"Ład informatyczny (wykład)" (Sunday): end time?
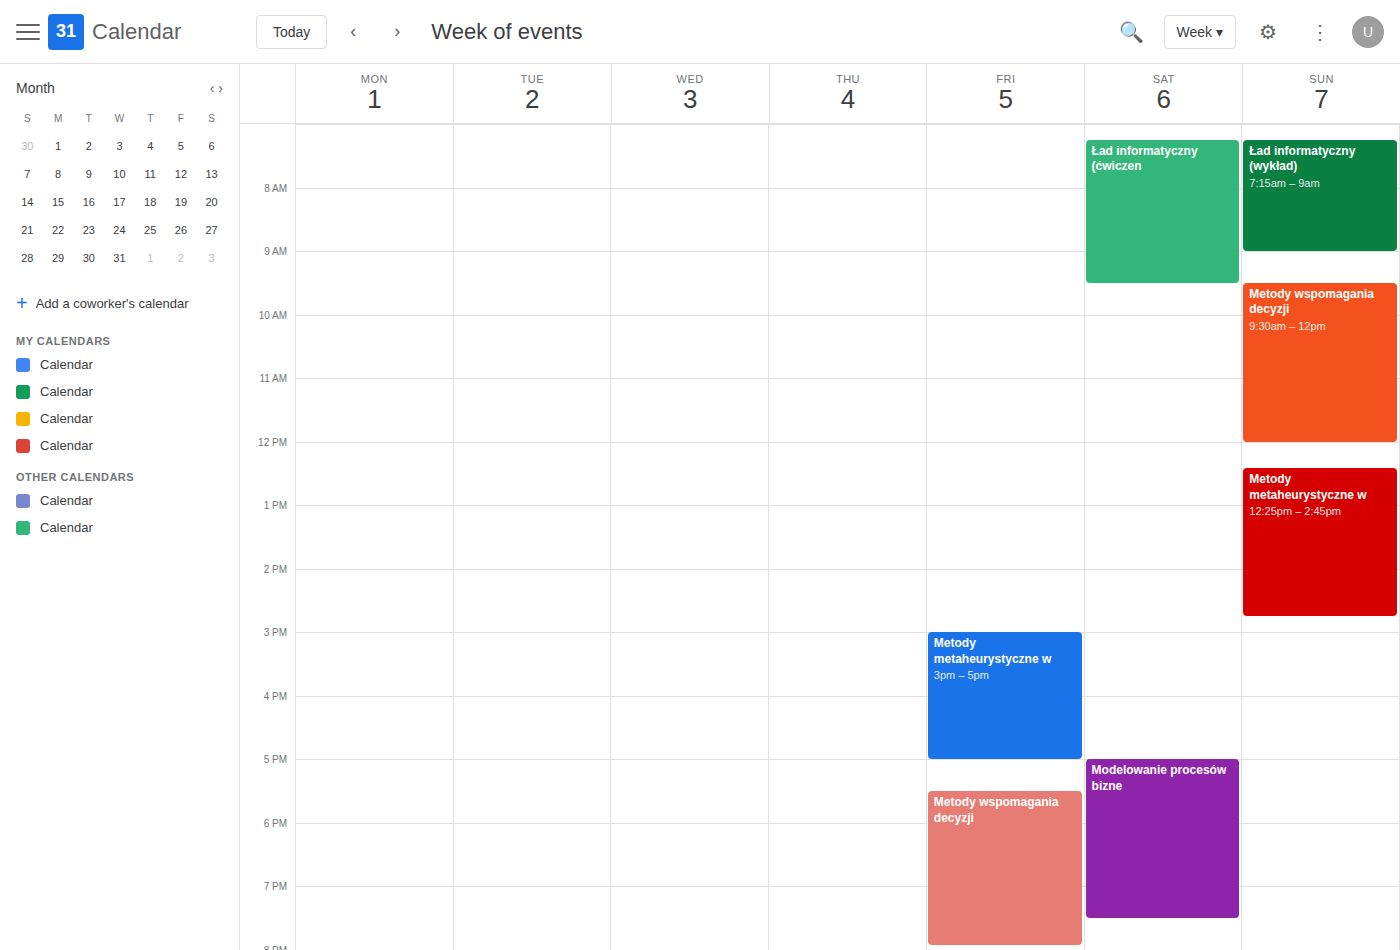
9:00 AM